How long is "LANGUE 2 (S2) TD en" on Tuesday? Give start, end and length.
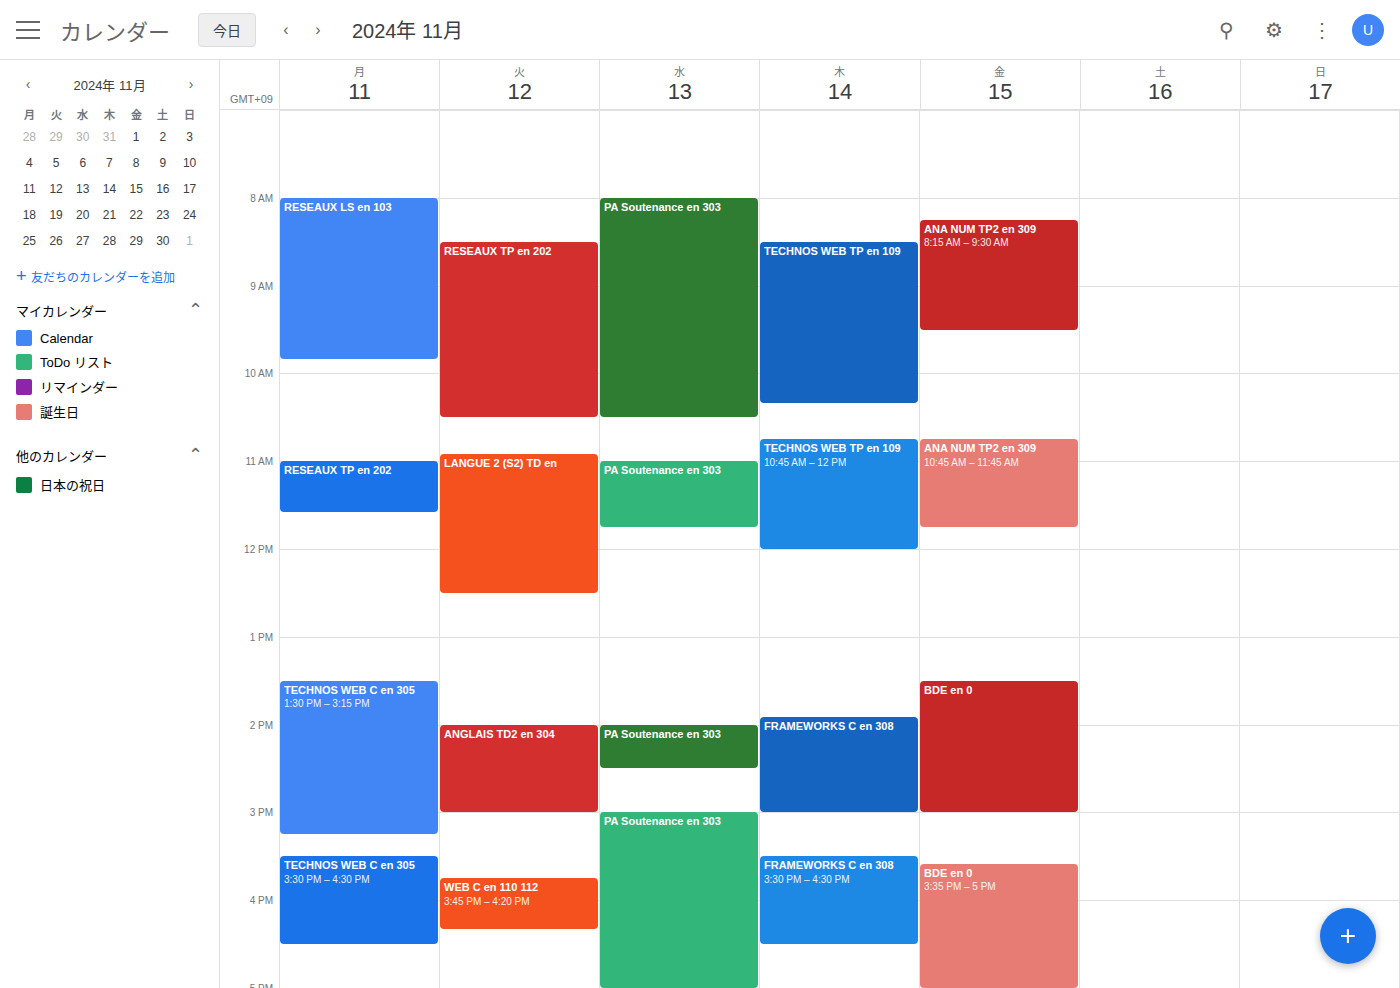
10:55 AM to 12:30 PM, 1 hour 35 minutes